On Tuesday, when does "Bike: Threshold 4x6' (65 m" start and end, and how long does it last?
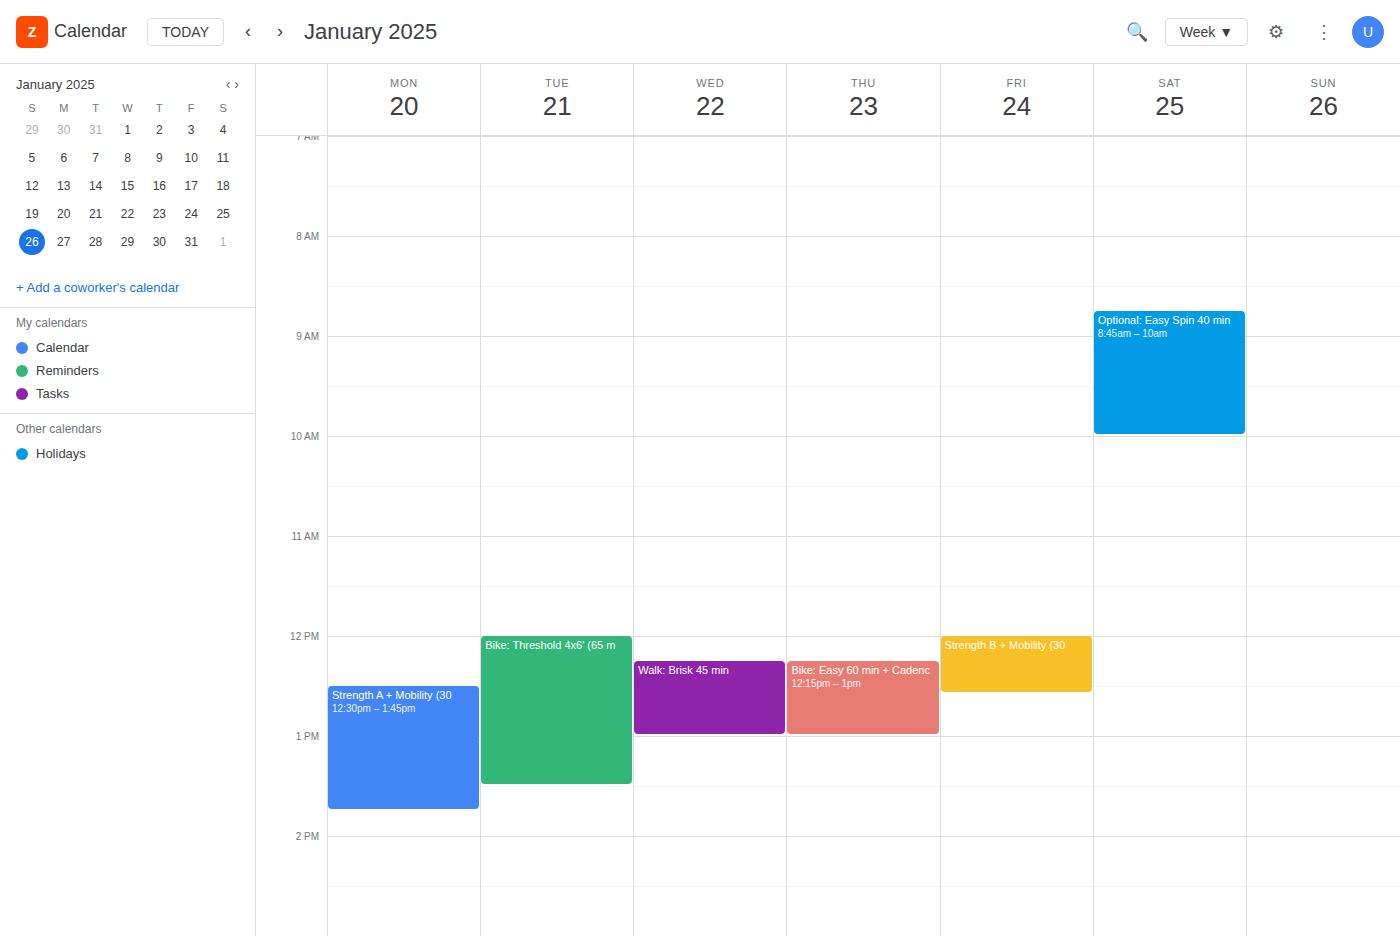
12:00 PM to 1:30 PM, 1 hour 30 minutes